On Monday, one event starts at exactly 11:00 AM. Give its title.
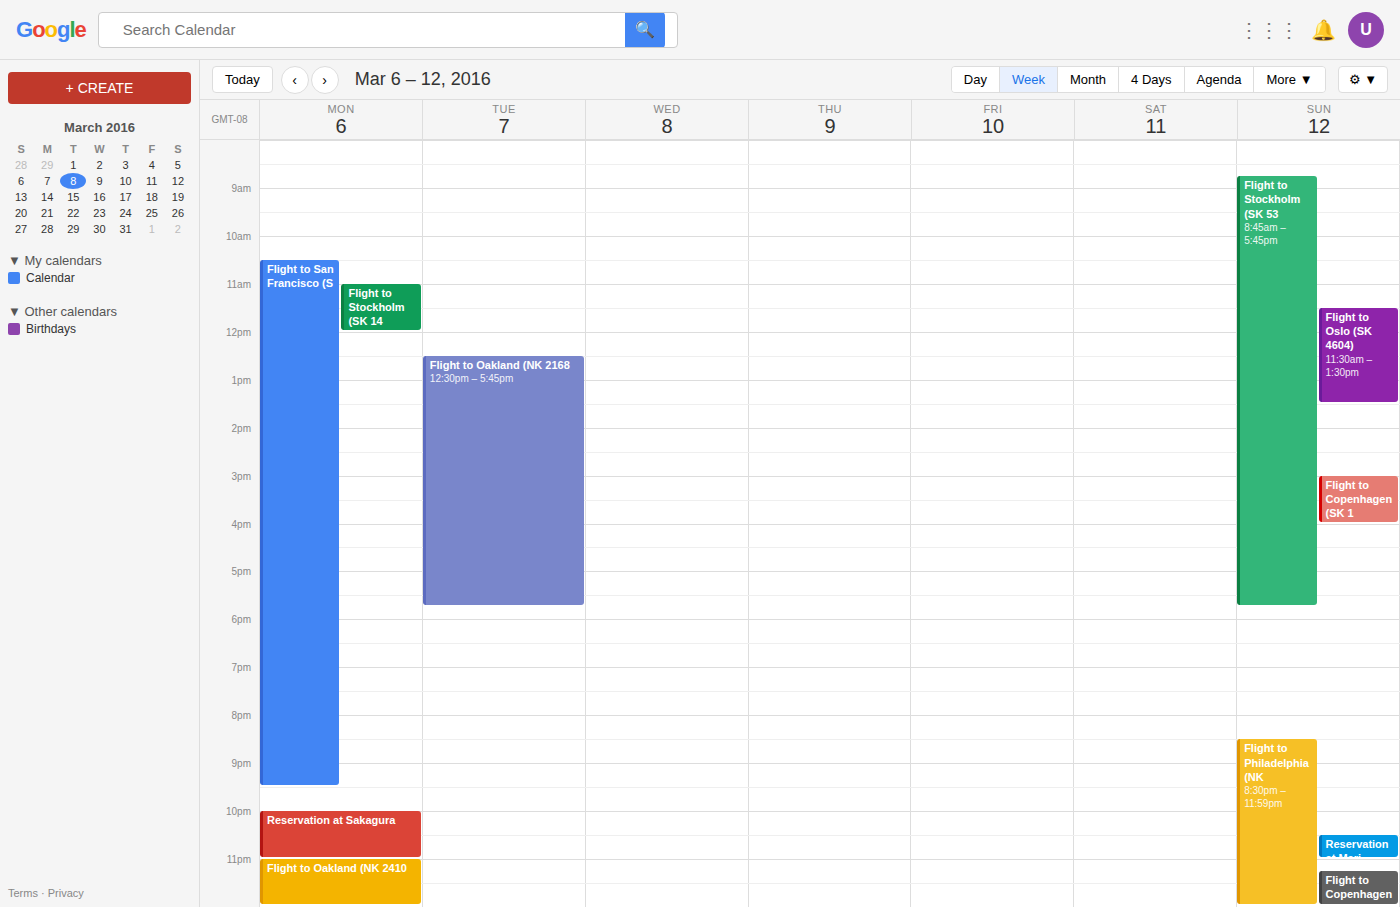
"Flight to Stockholm (SK 14"